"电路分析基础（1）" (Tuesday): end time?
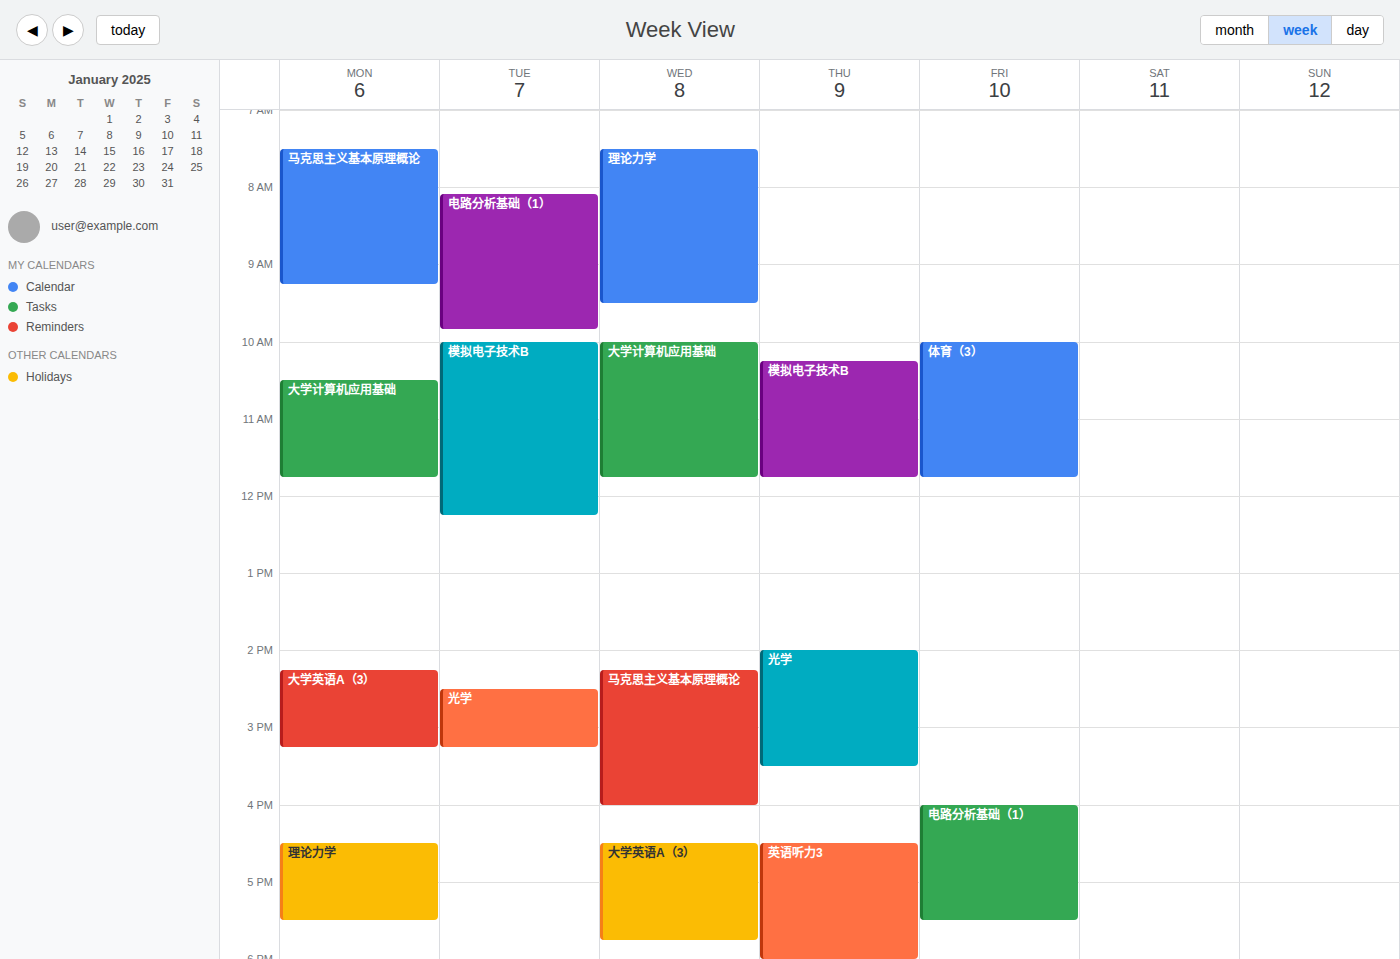
9:50 AM